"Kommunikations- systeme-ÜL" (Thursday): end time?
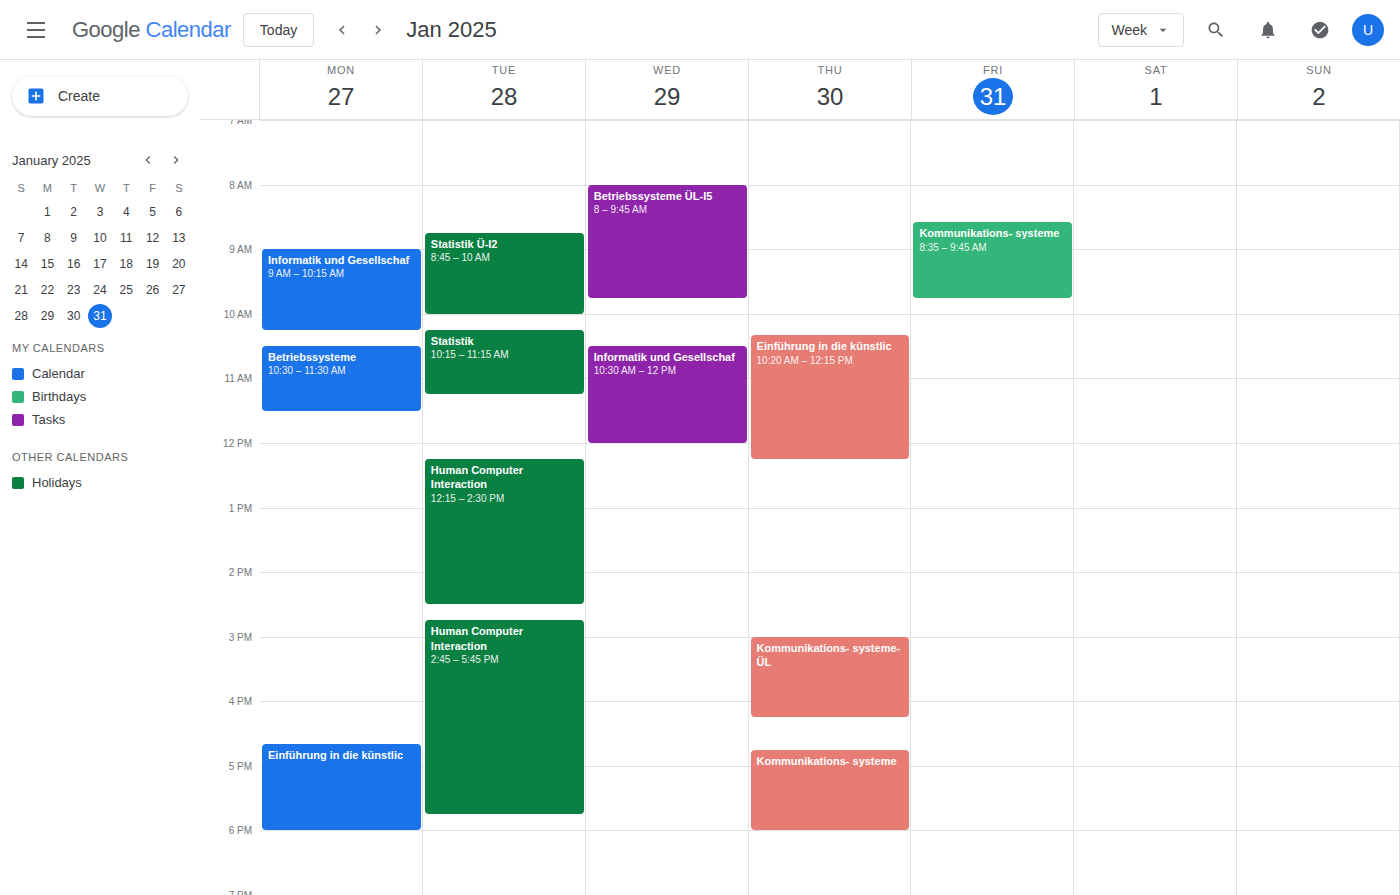
4:15 PM